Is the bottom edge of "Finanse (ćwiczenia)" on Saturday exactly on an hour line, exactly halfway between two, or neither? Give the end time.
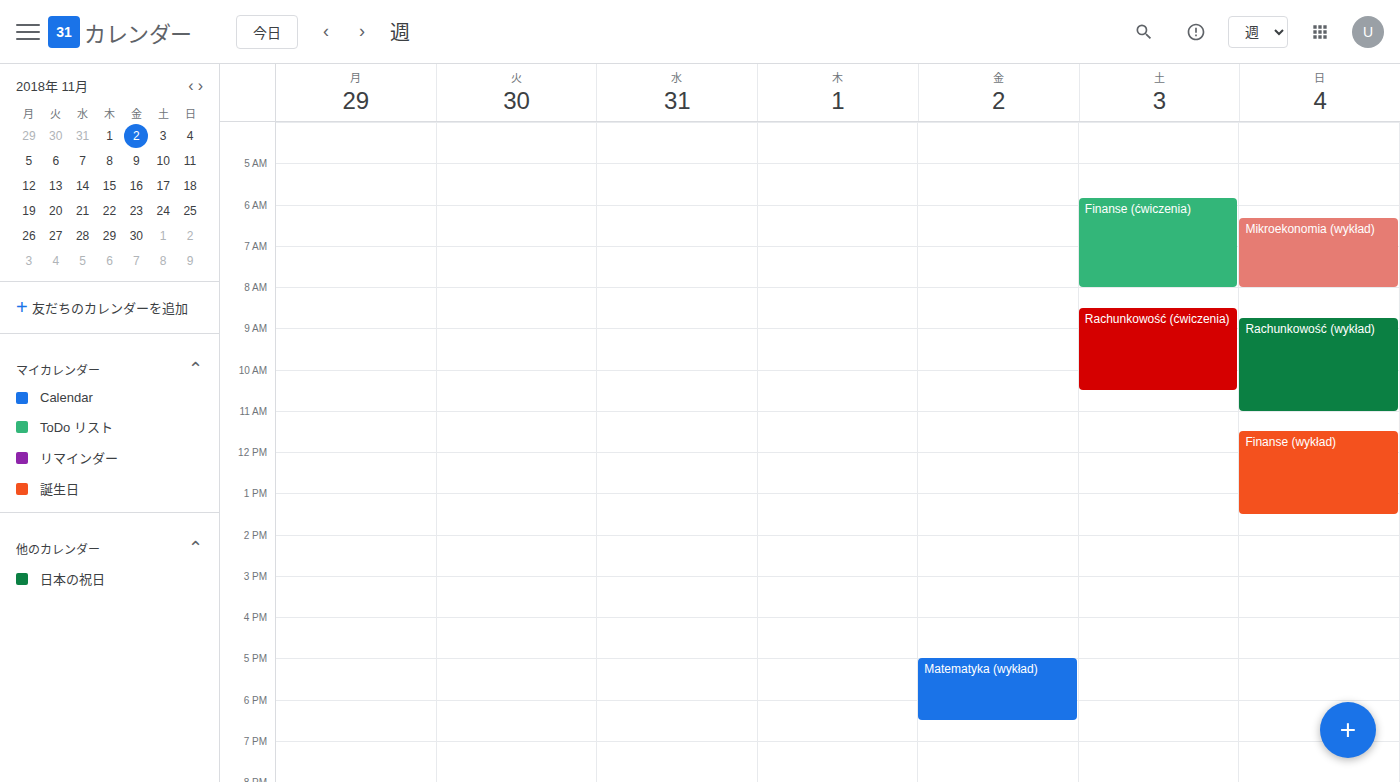
8:00 AM -- exactly on the 8 AM line.